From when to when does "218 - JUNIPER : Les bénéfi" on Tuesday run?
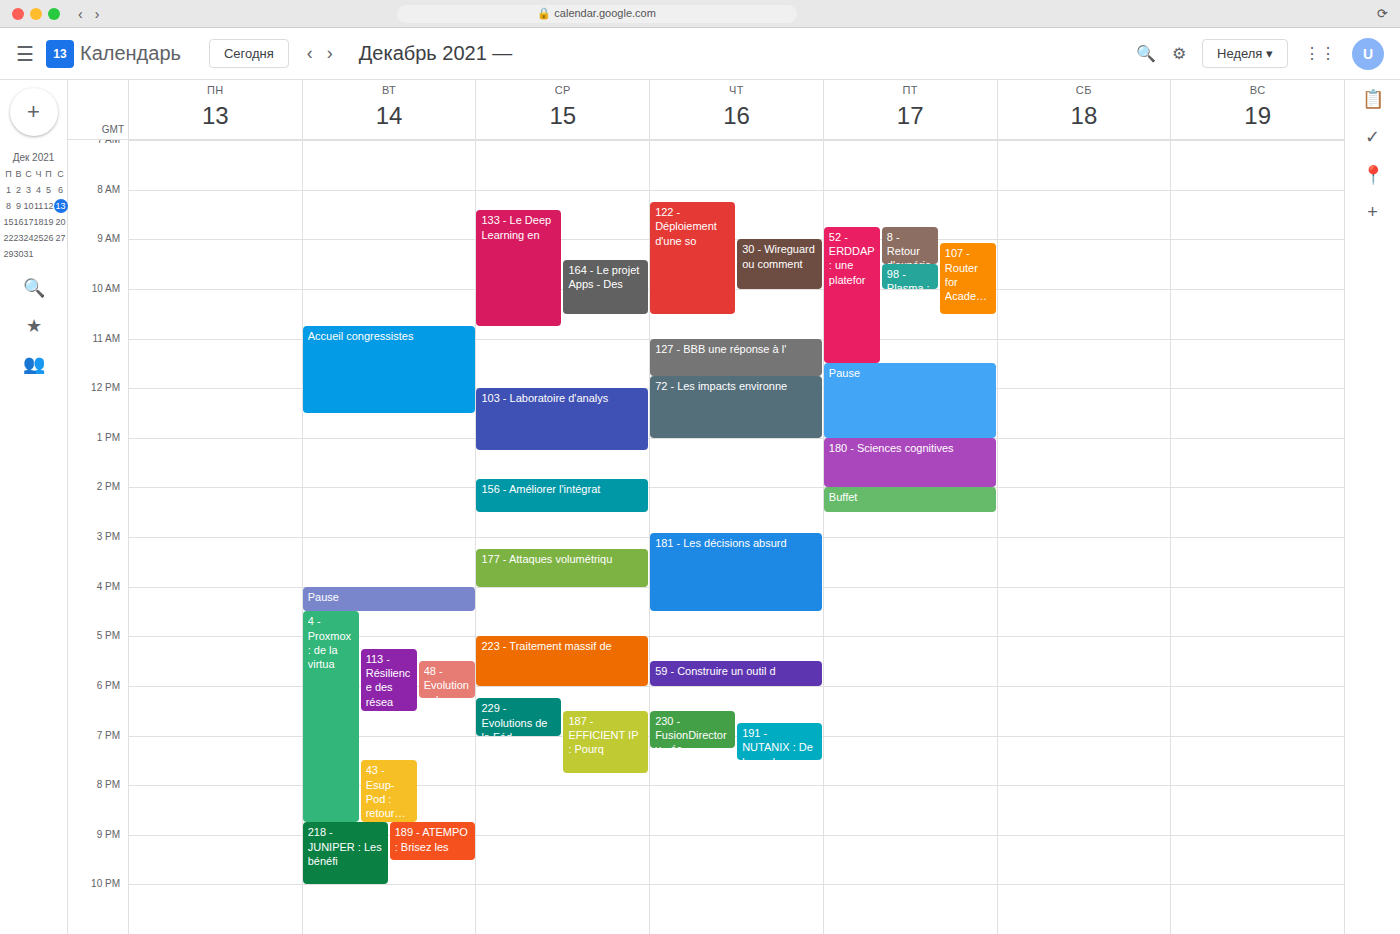
8:45 PM to 10:00 PM